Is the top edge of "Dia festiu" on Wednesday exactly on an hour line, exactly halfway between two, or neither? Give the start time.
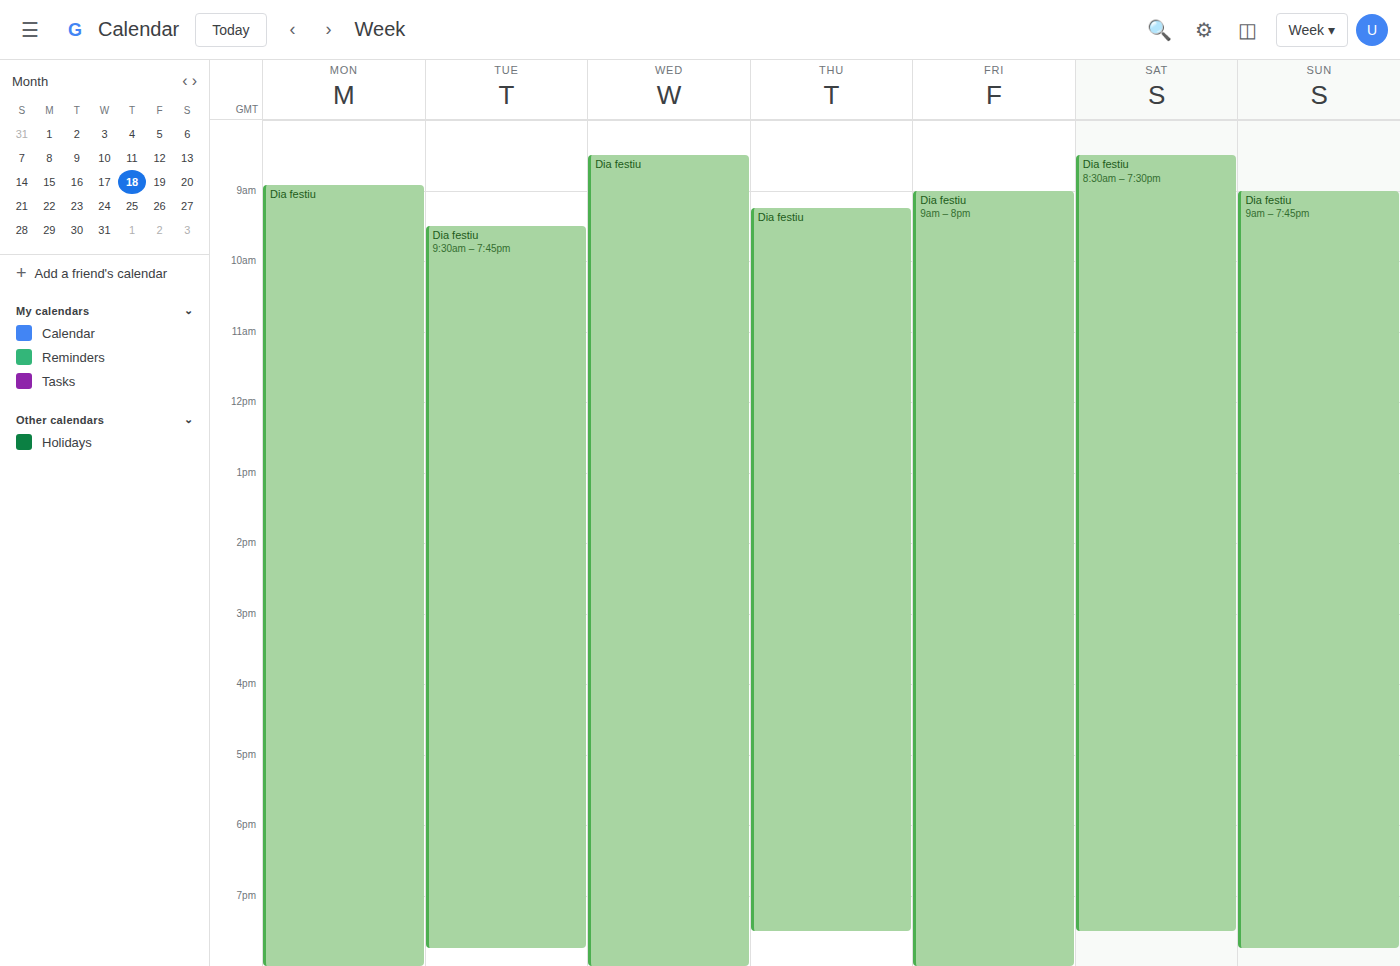
8:30 AM -- halfway between the 8 AM and 9 AM lines.